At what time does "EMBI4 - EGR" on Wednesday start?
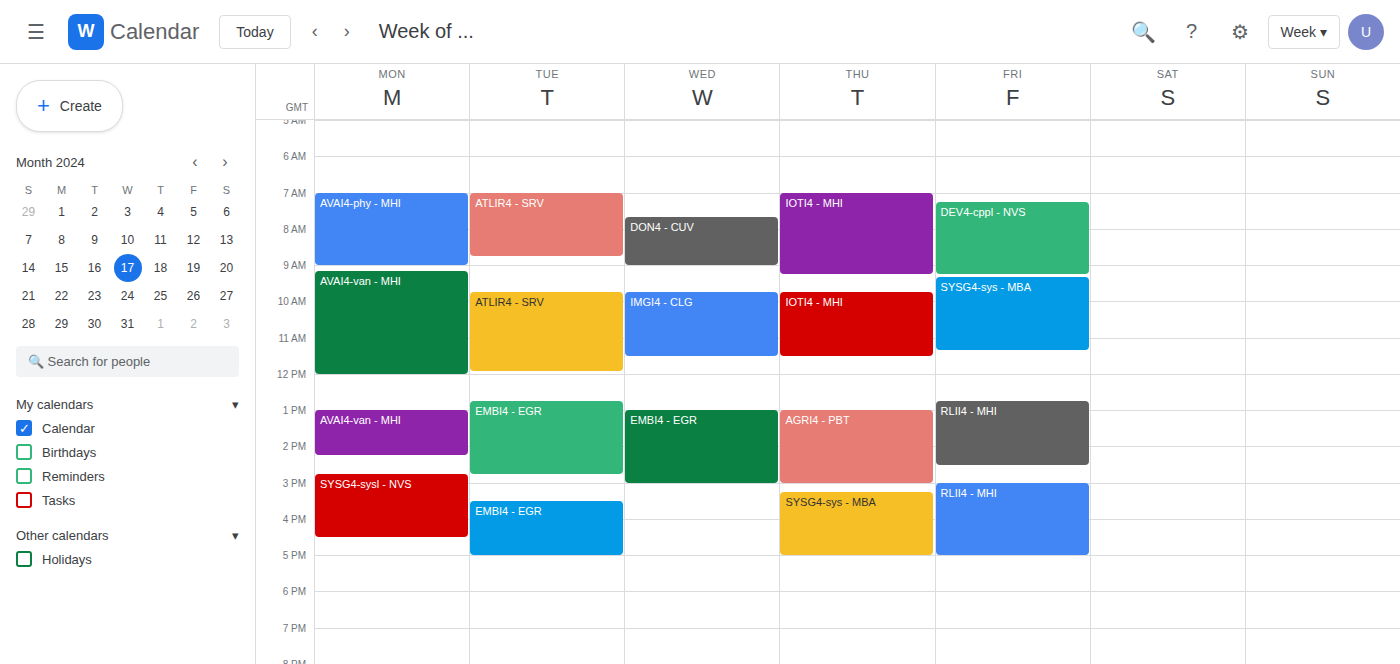
1:00 PM